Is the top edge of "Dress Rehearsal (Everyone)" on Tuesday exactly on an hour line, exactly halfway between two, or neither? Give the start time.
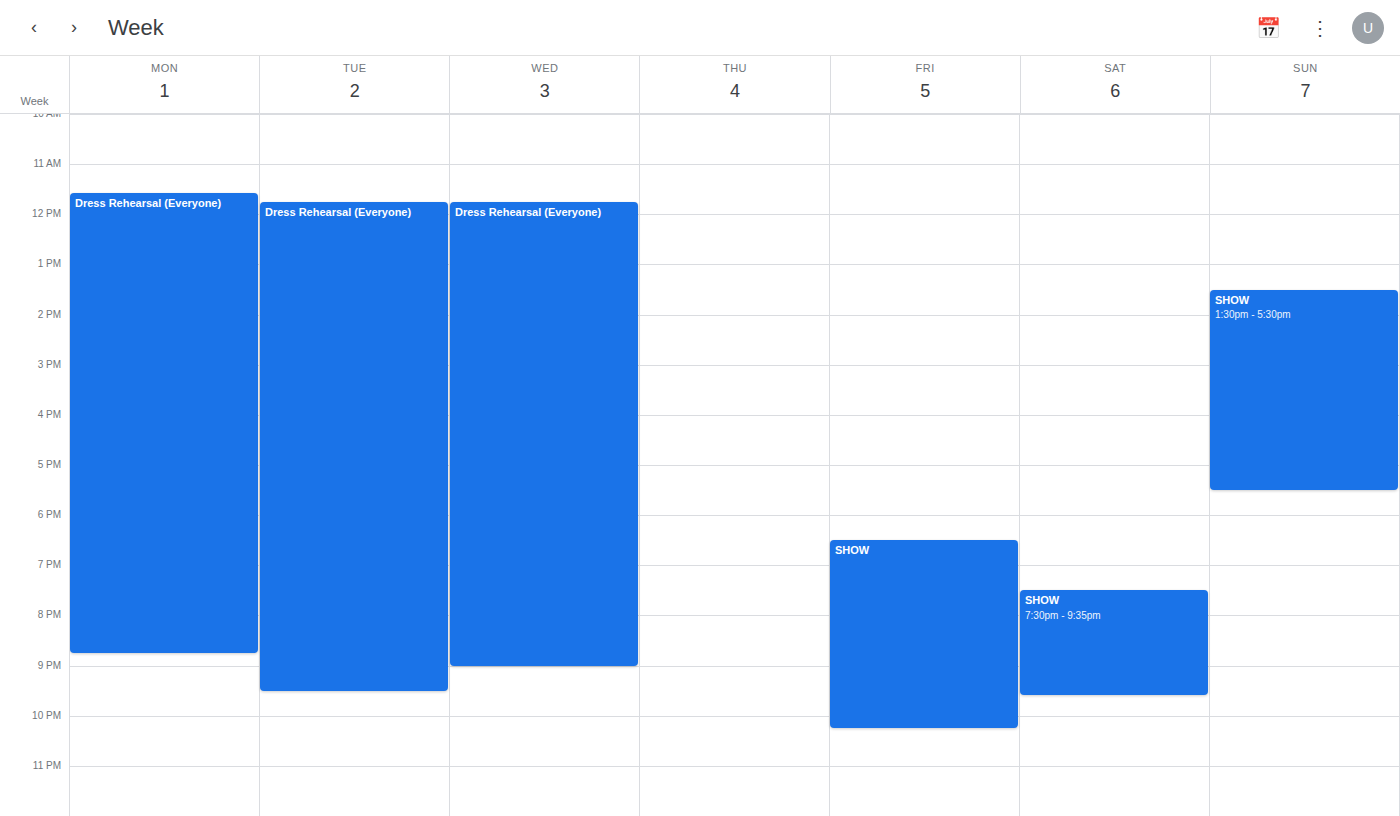
11:45 AM -- neither: three quarters of the way from the 11 AM line to the 12 PM line.